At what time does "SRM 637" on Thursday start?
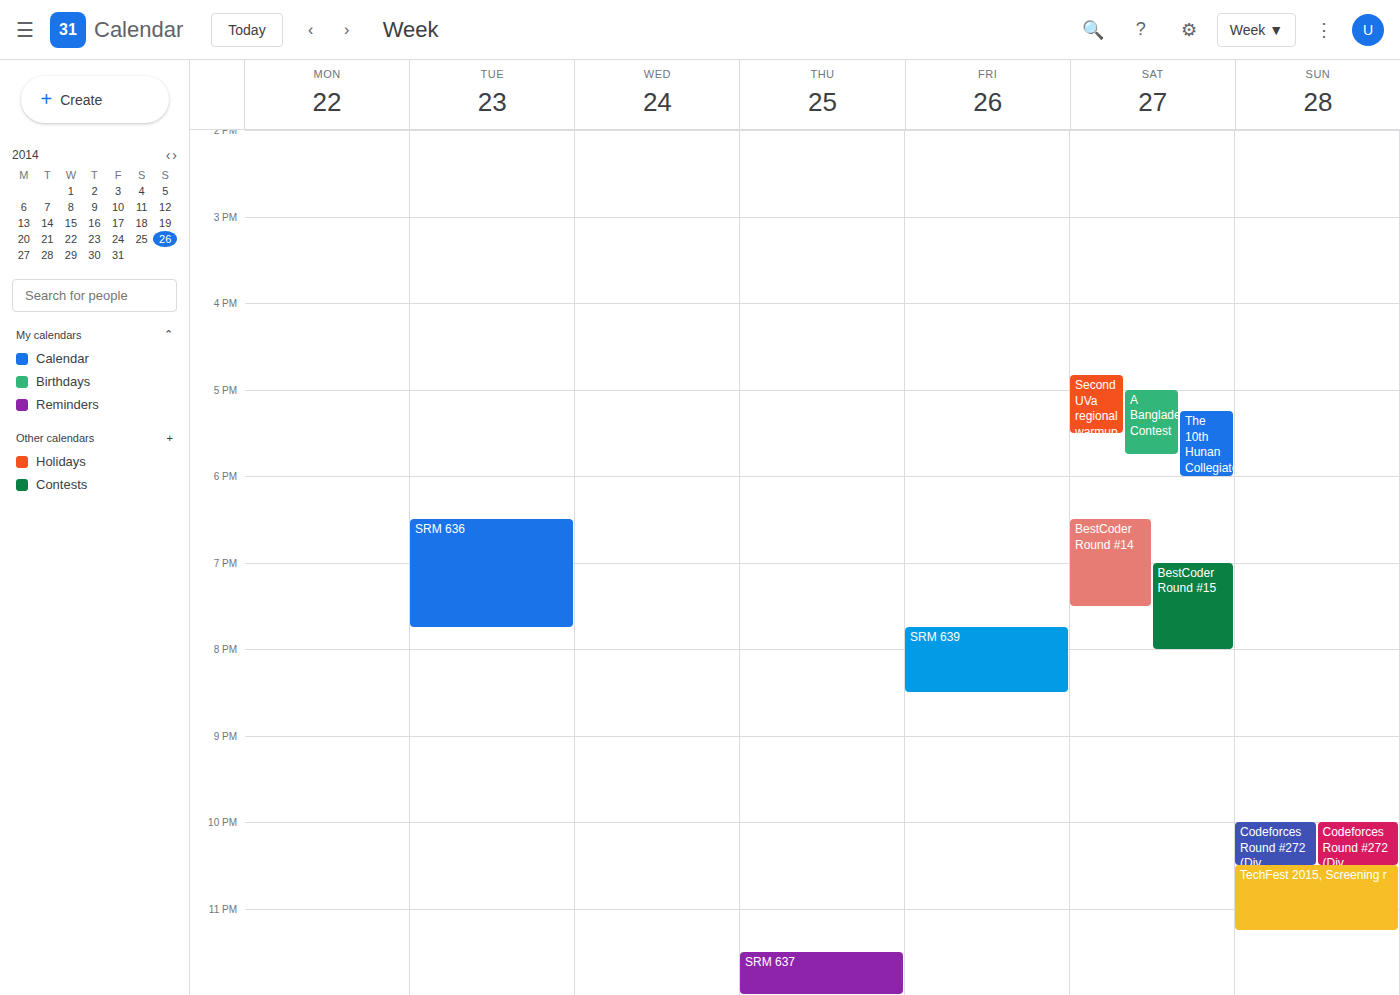
11:30 PM